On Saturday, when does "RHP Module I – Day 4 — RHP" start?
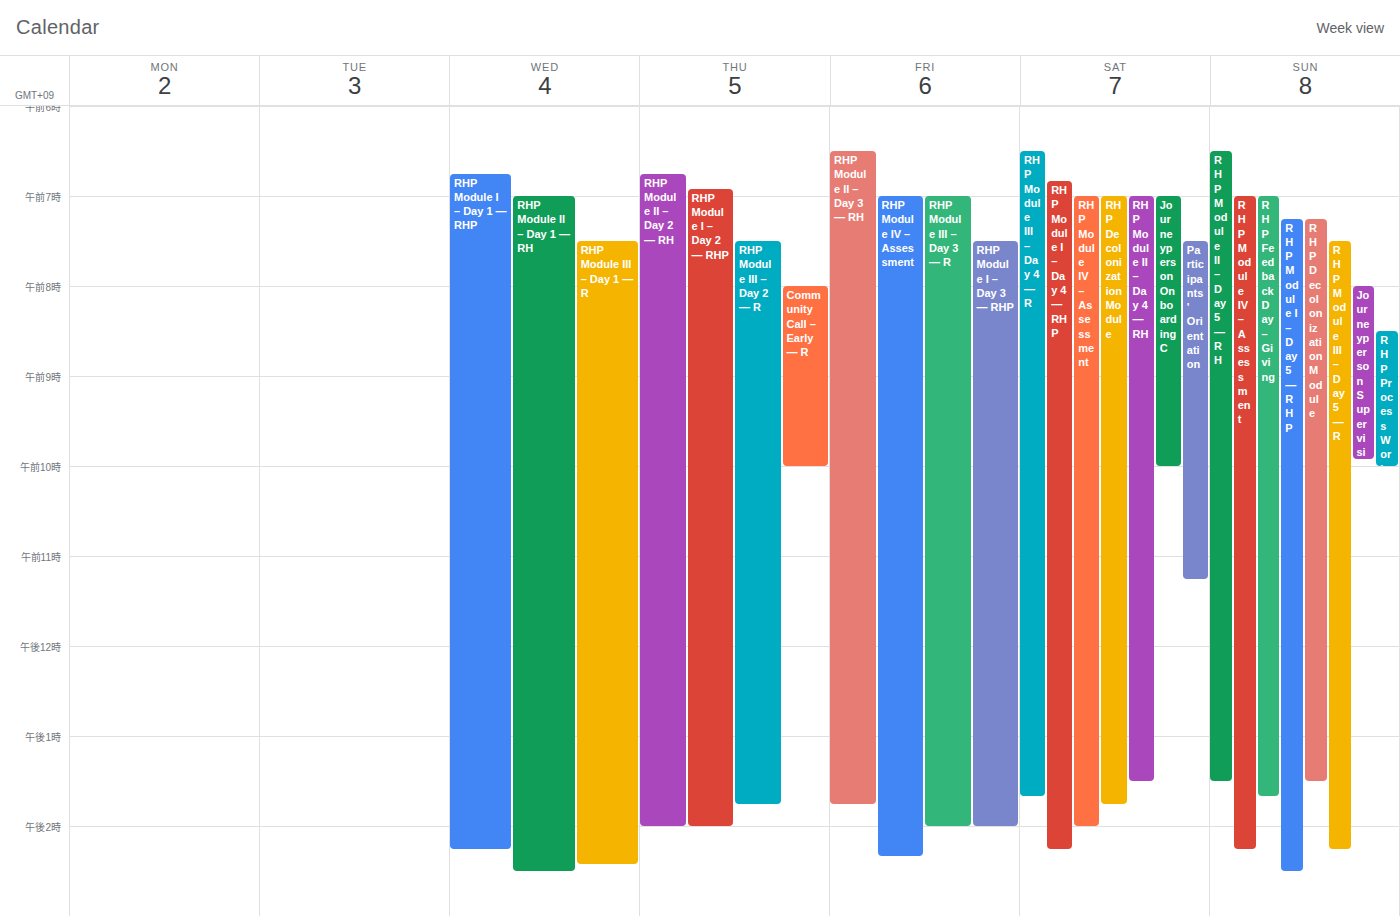
6:50 AM